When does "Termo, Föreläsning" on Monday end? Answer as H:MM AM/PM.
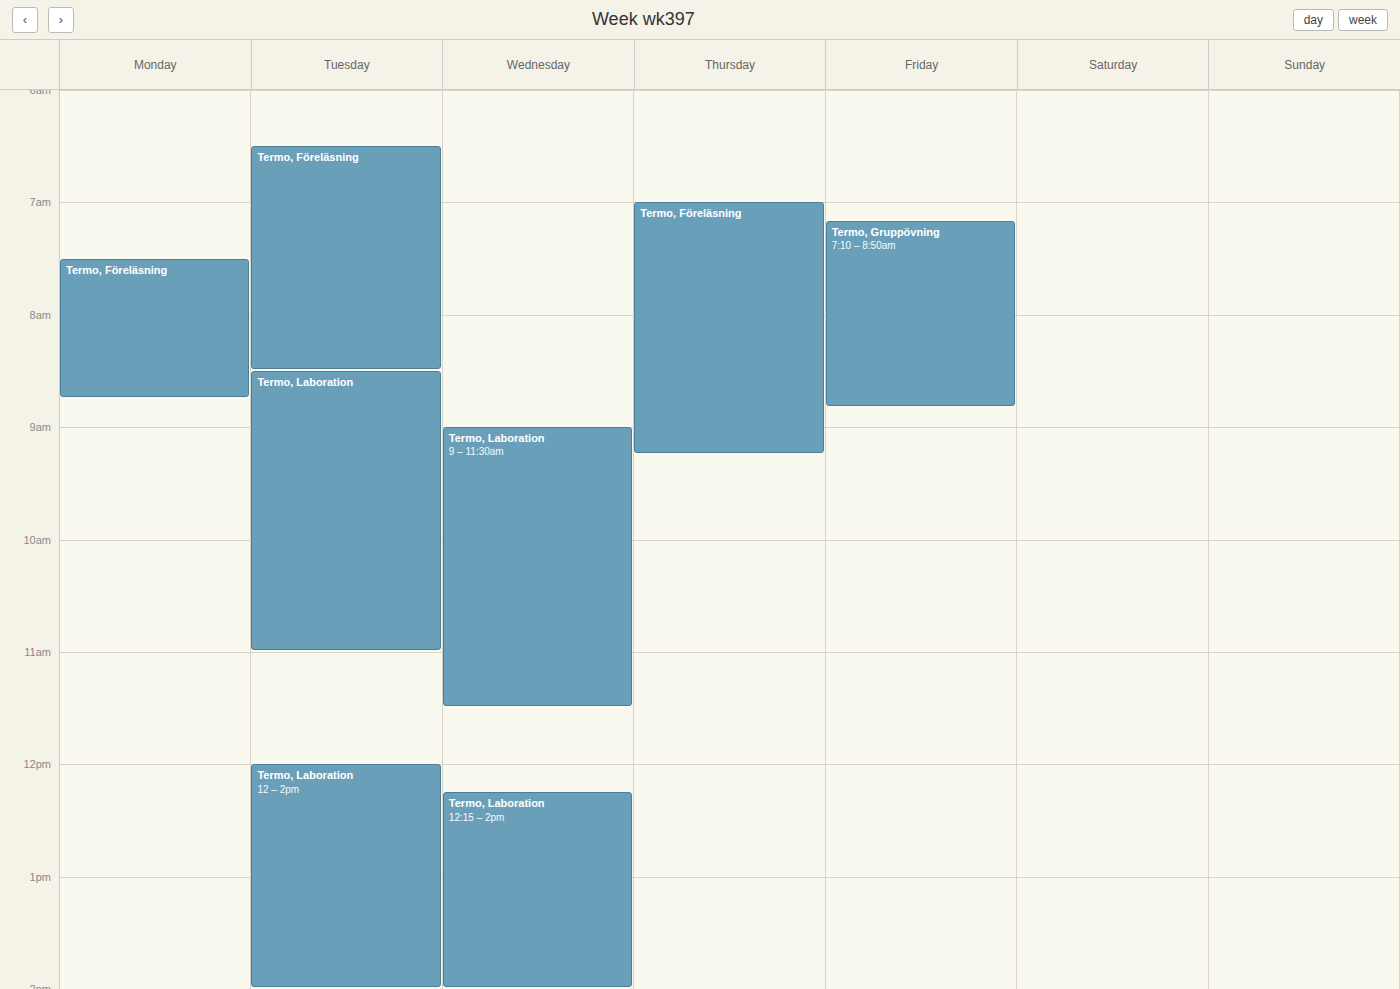
8:45 AM